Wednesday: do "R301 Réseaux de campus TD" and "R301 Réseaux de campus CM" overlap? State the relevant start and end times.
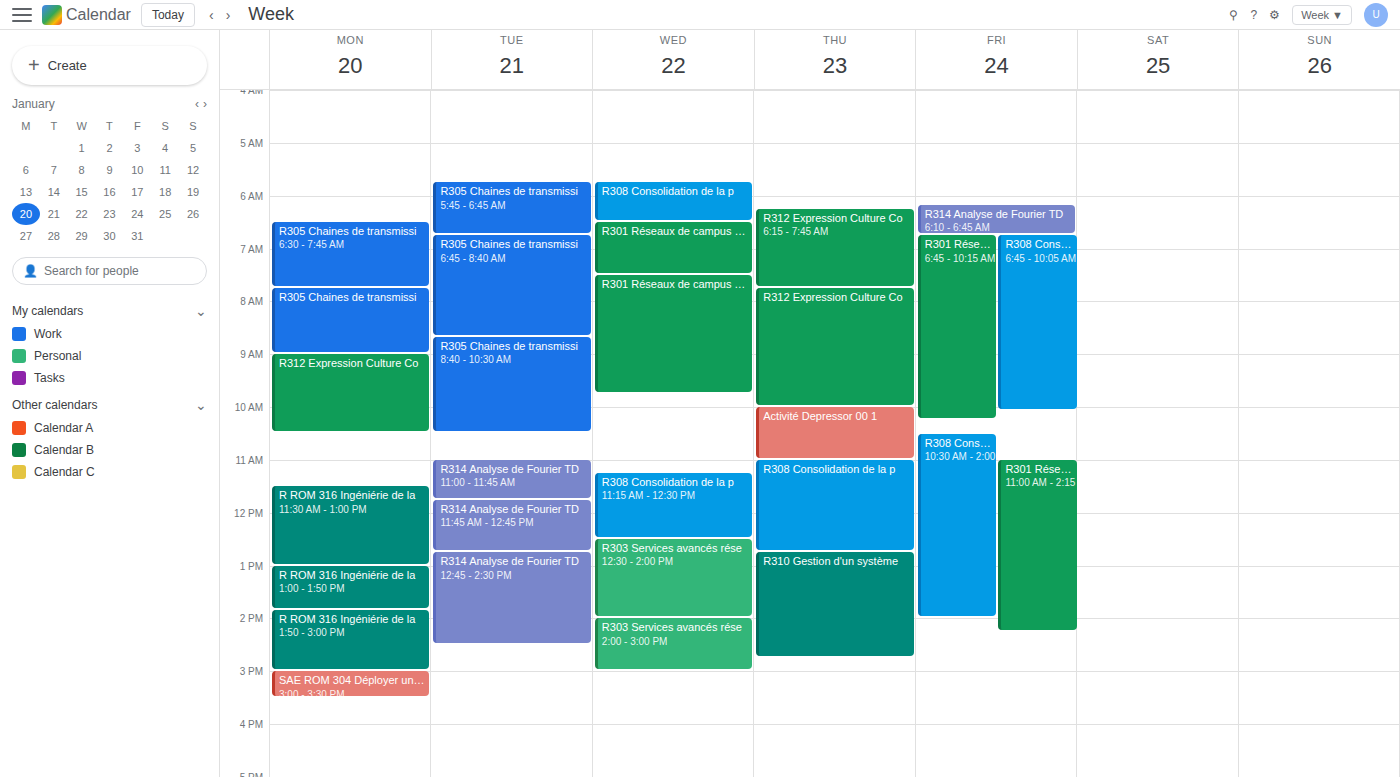
"R301 Réseaux de campus CM" ends at 7:30 AM, exactly when "R301 Réseaux de campus TD" starts -- they touch but do not overlap.